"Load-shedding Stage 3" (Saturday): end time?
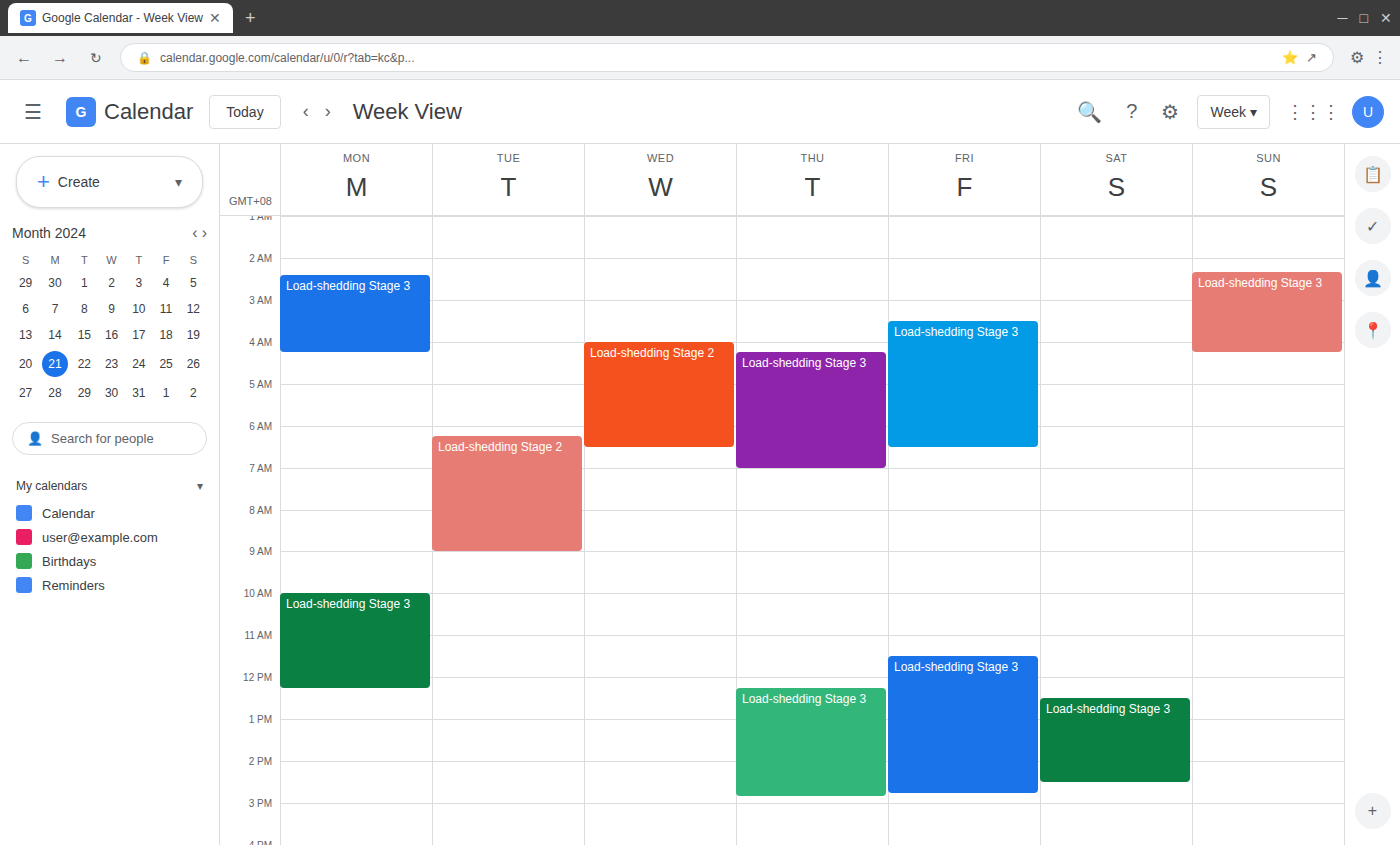
2:30 PM